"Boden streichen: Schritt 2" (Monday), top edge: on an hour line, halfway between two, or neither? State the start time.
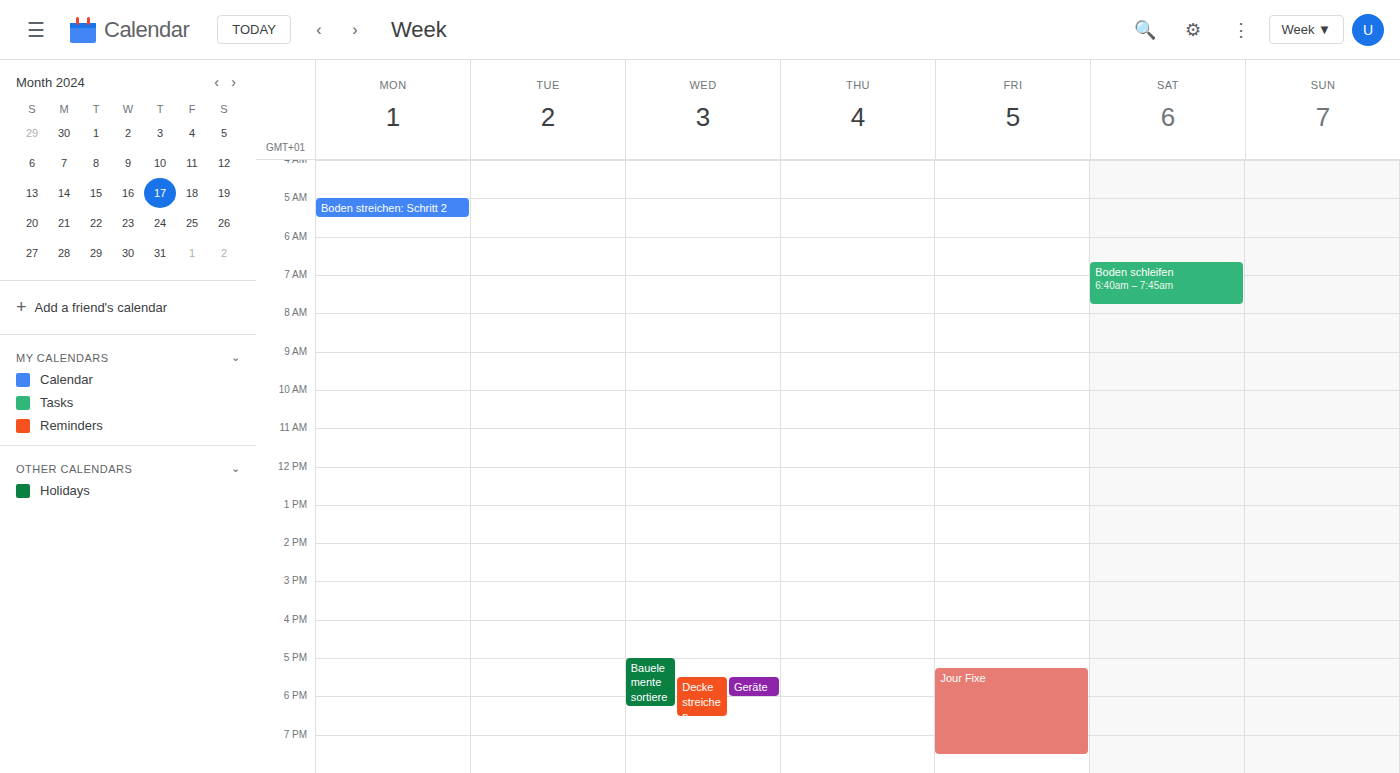
5:00 AM -- exactly on the 5 AM line.